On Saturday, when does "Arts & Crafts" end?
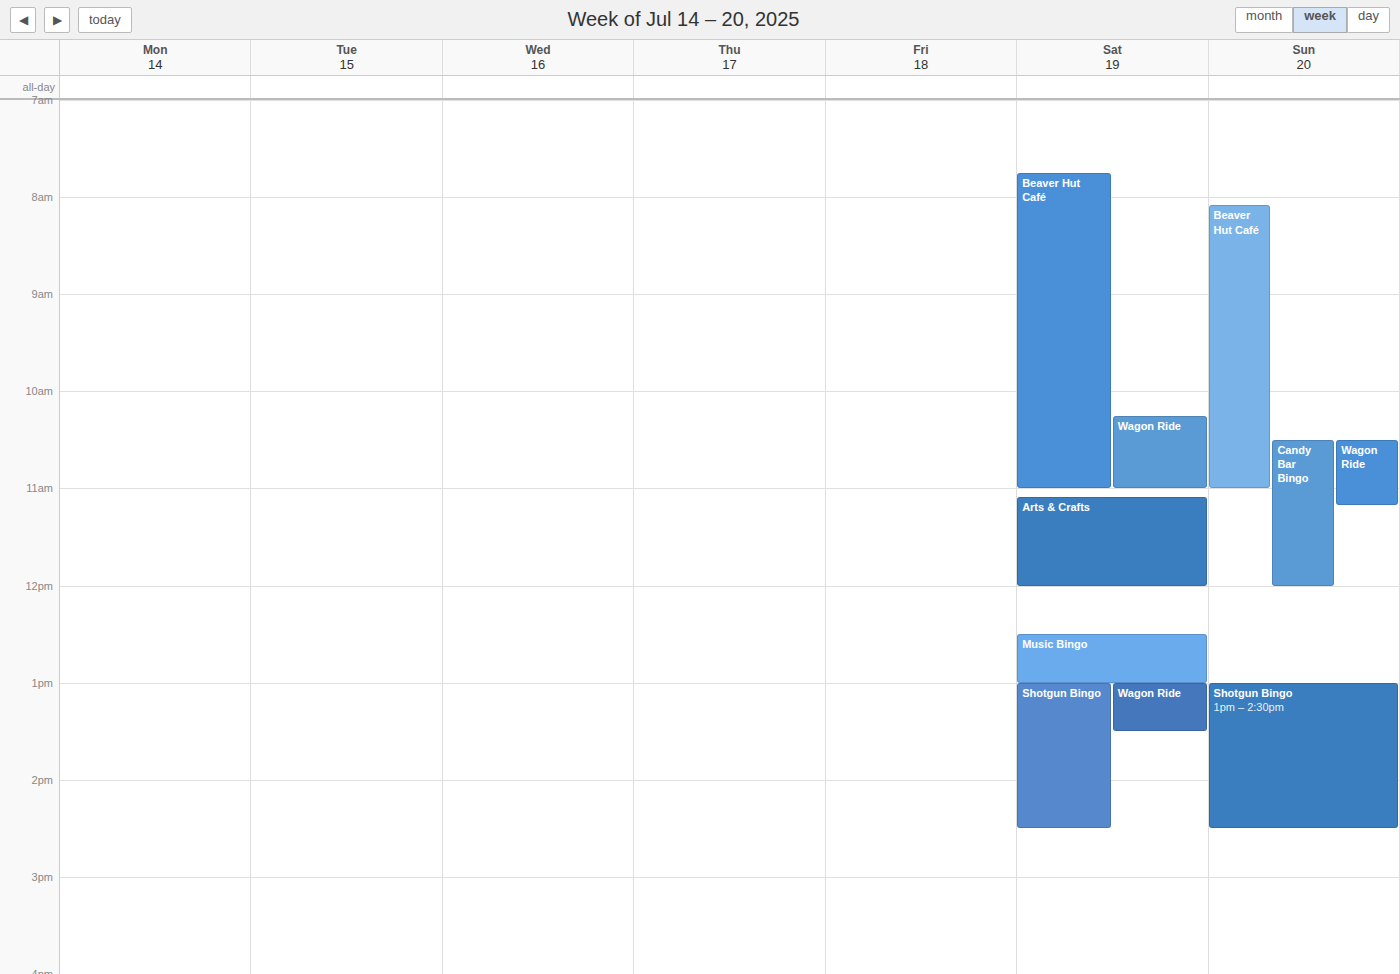
12:00 PM